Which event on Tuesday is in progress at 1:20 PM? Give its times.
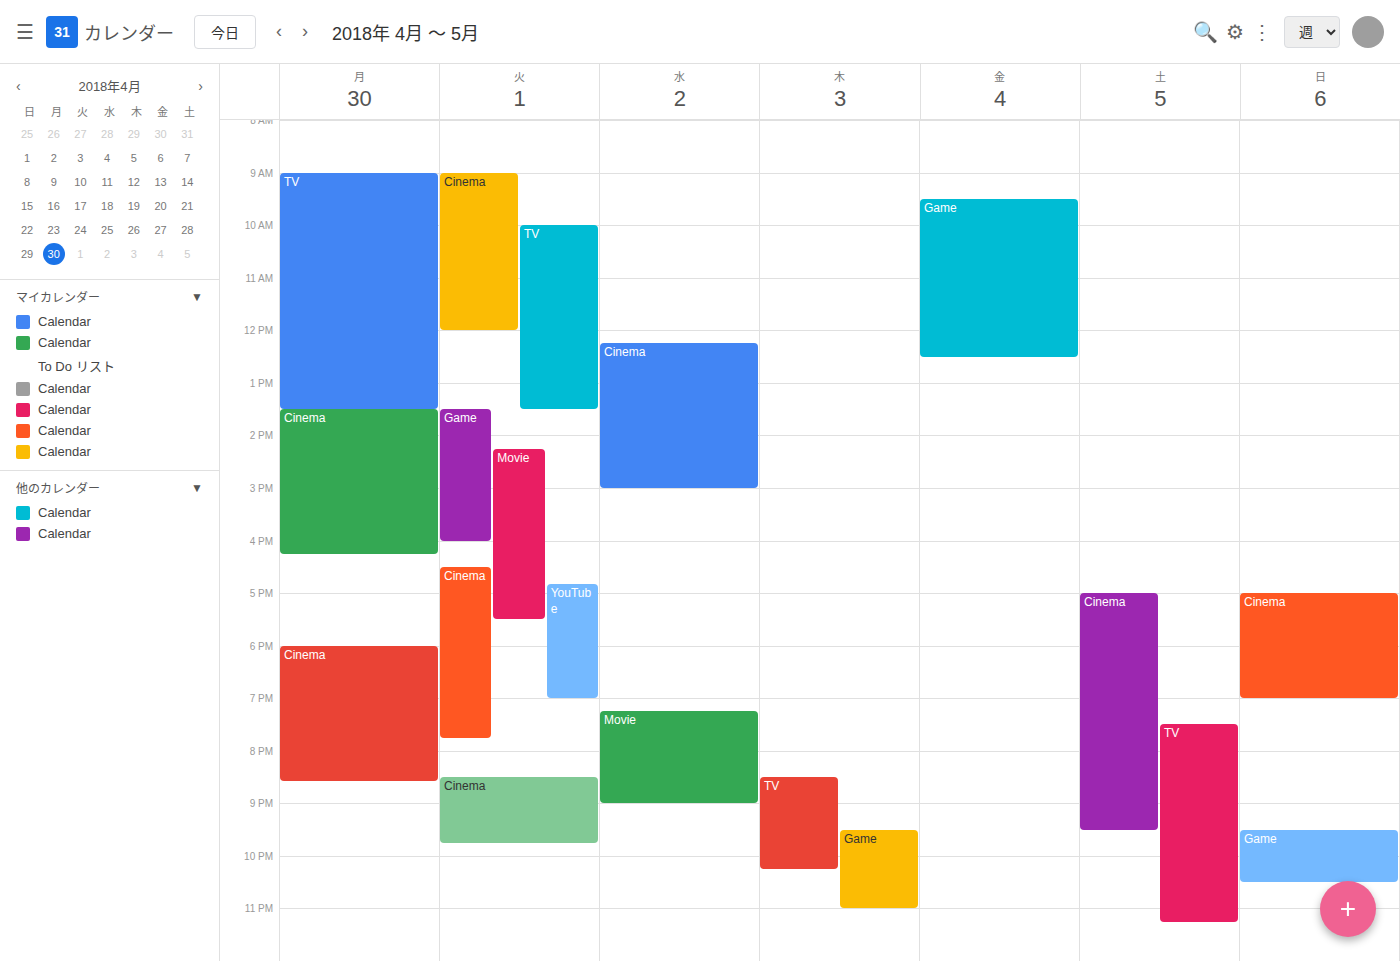
"TV", 10:00 AM to 1:30 PM